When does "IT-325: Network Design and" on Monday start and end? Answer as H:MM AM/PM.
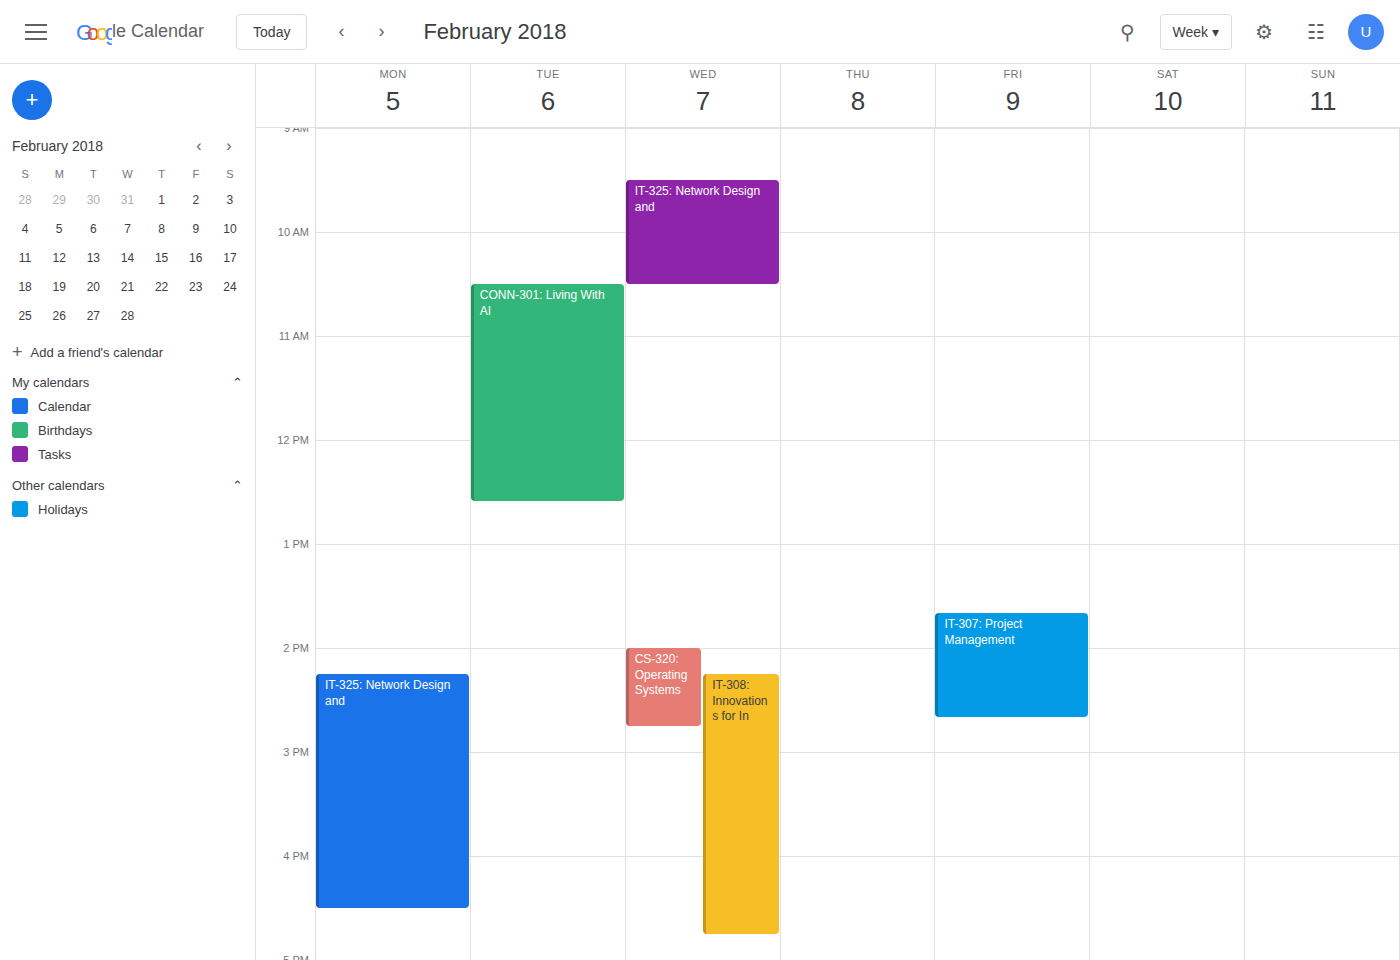
2:15 PM to 4:30 PM